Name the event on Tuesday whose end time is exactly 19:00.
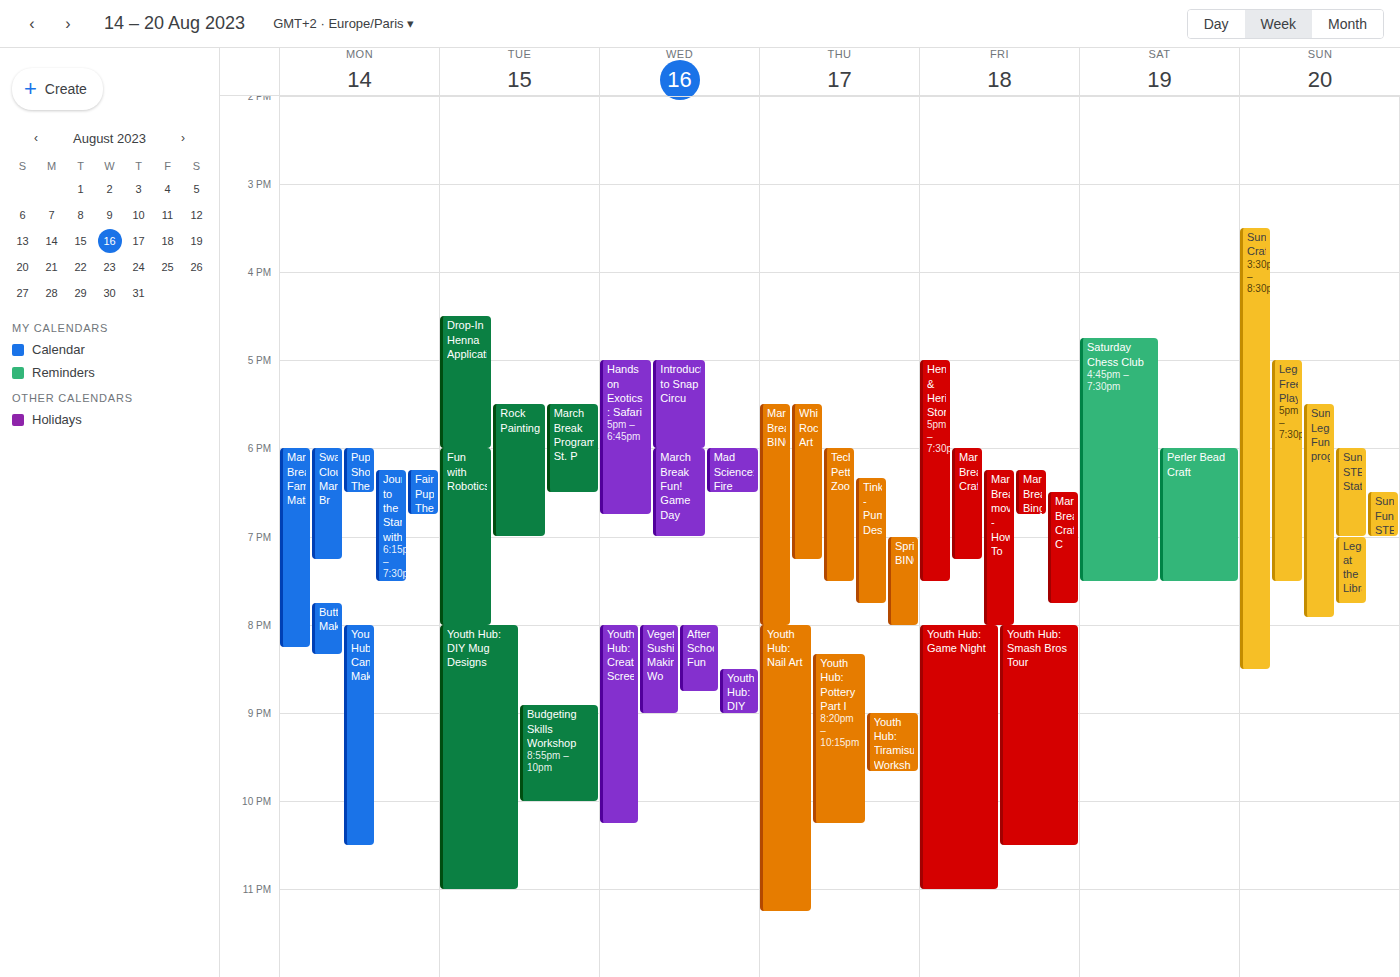
"Rock Painting"